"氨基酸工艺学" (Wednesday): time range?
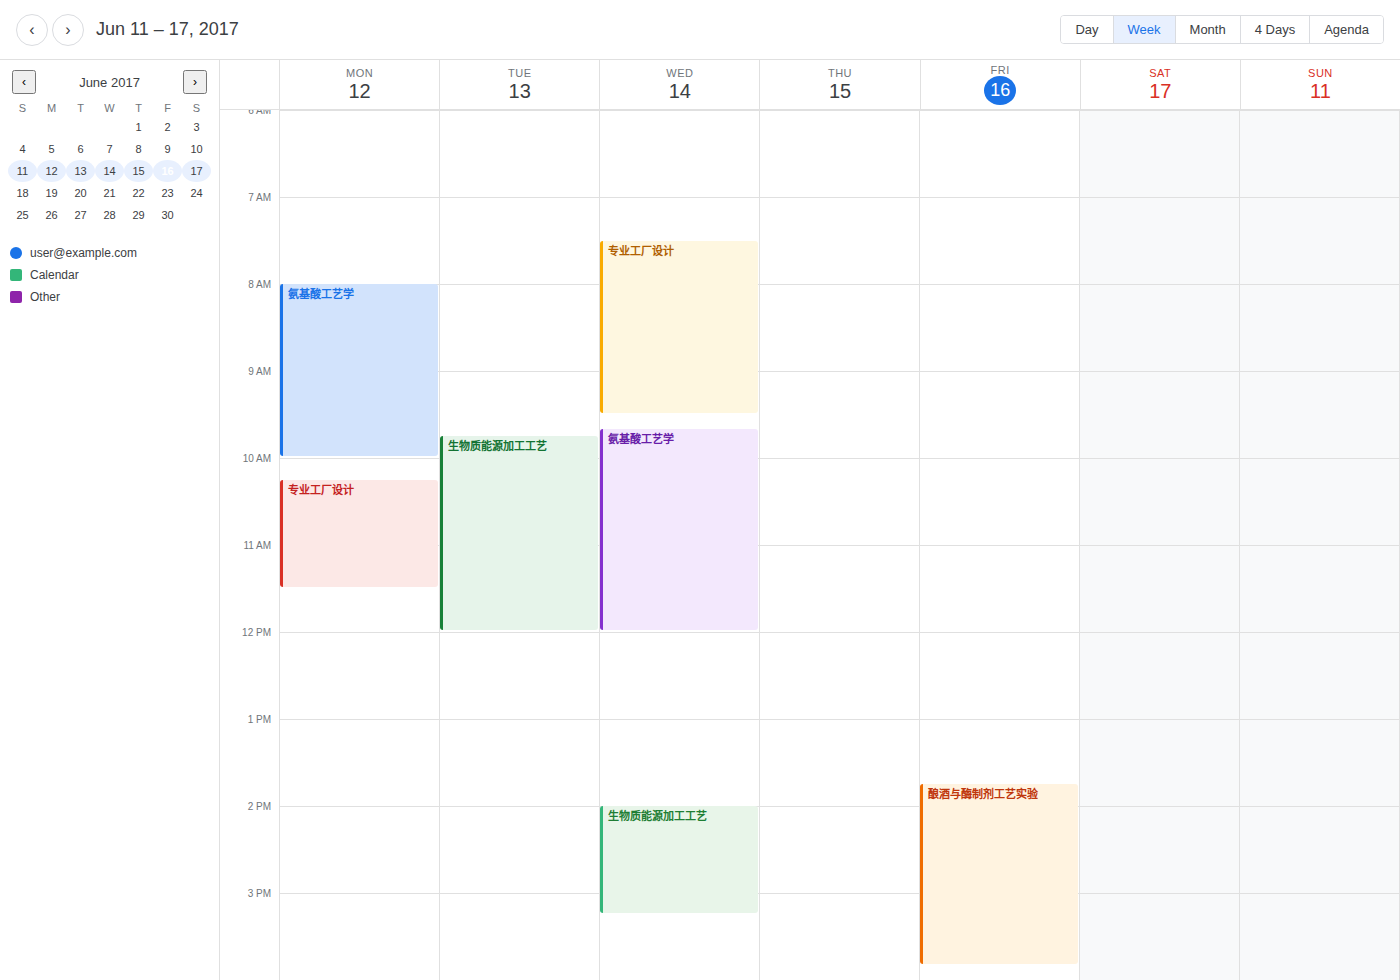
9:40 AM to 12:00 PM